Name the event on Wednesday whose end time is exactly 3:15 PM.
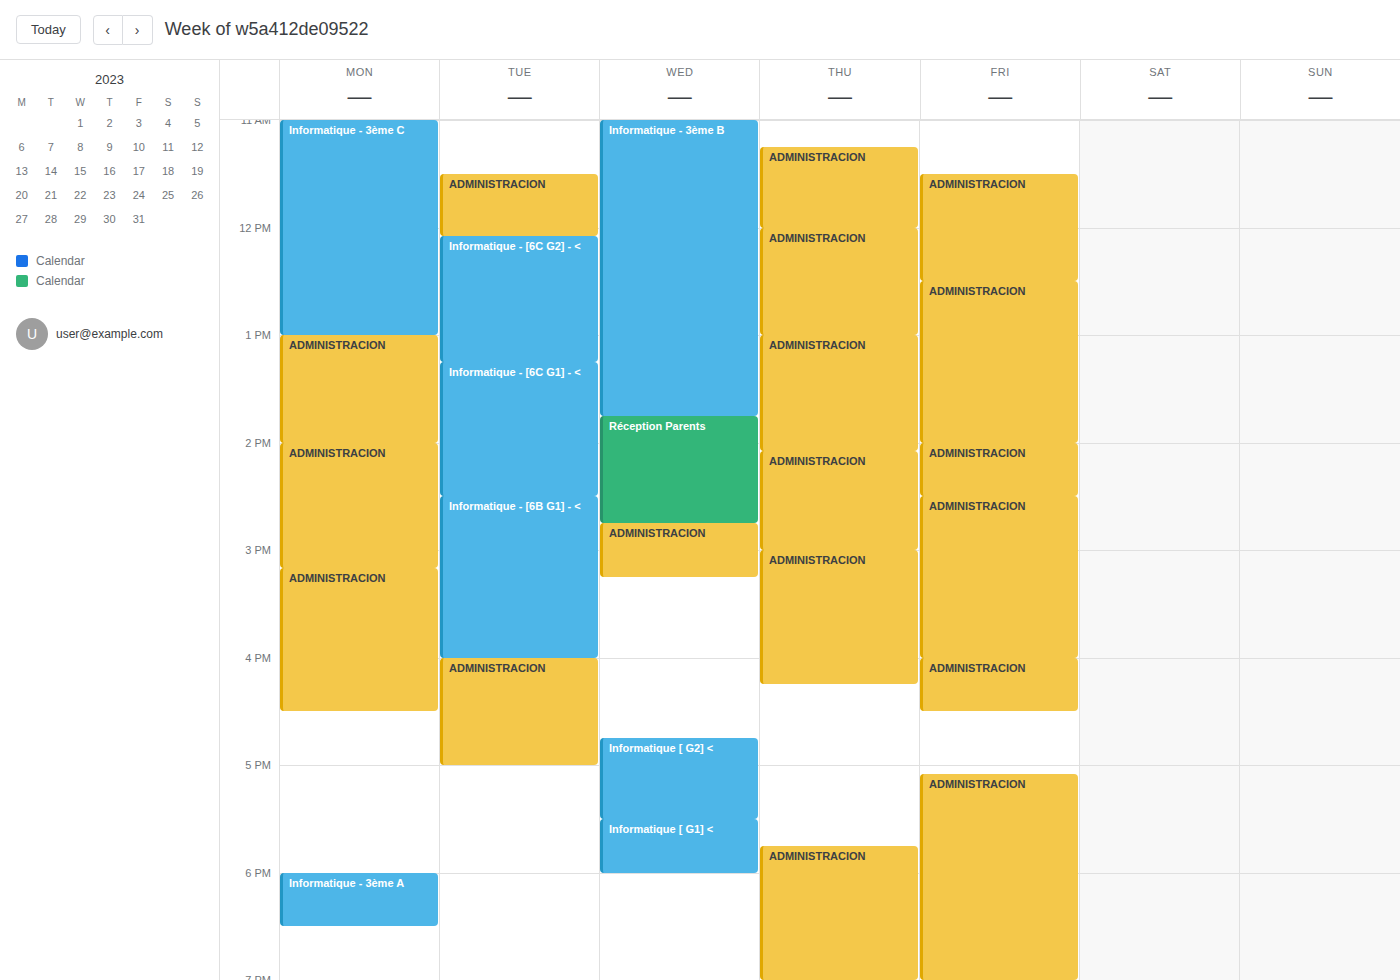
"ADMINISTRACION"